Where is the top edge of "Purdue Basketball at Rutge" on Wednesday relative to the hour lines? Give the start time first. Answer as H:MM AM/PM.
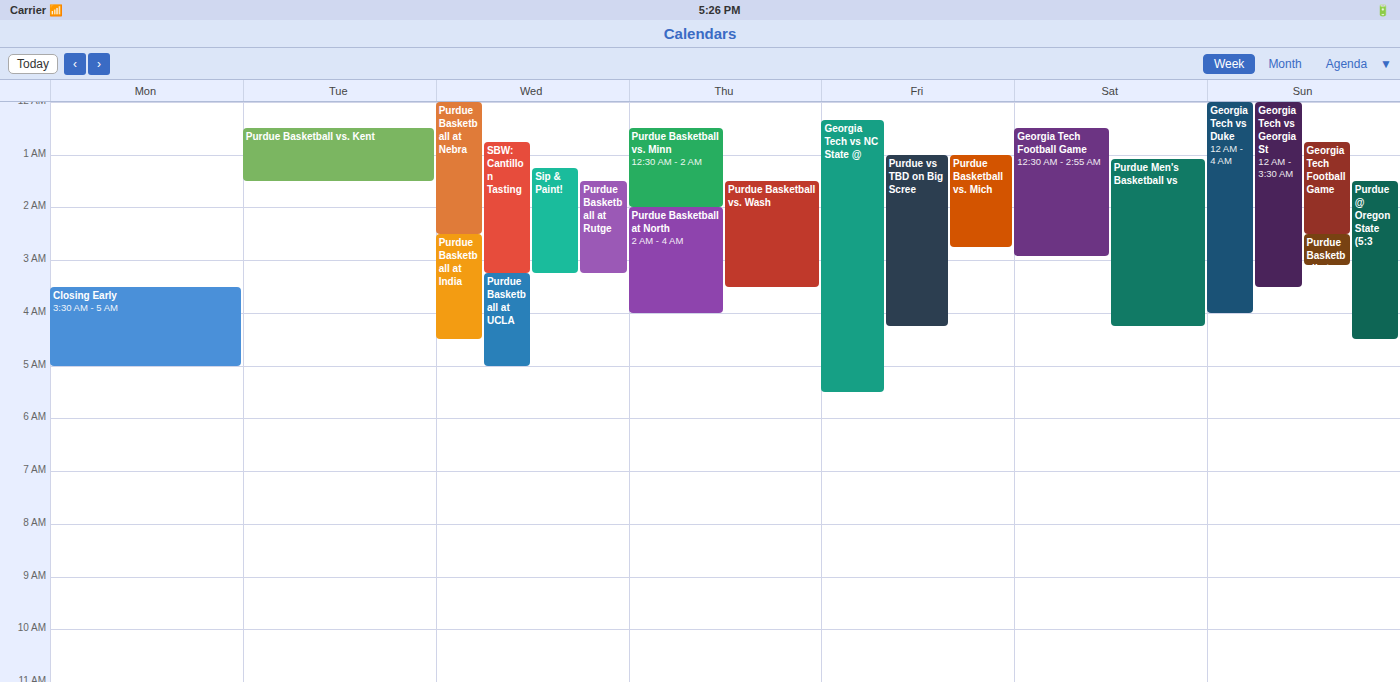
1:30 AM -- halfway between the 1 AM and 2 AM lines.